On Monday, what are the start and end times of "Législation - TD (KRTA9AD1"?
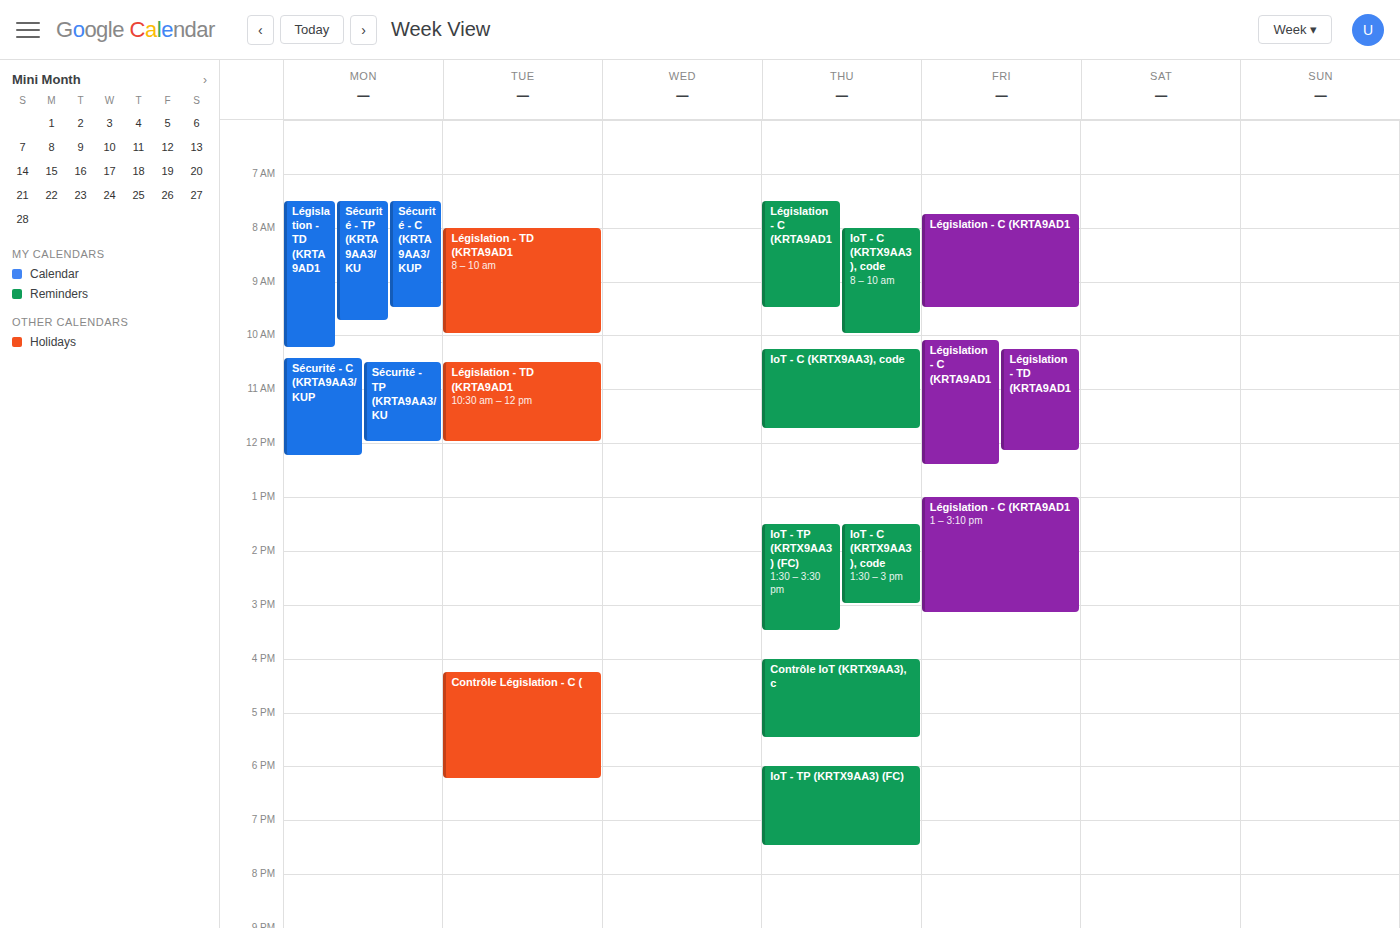
7:30 AM to 10:15 AM